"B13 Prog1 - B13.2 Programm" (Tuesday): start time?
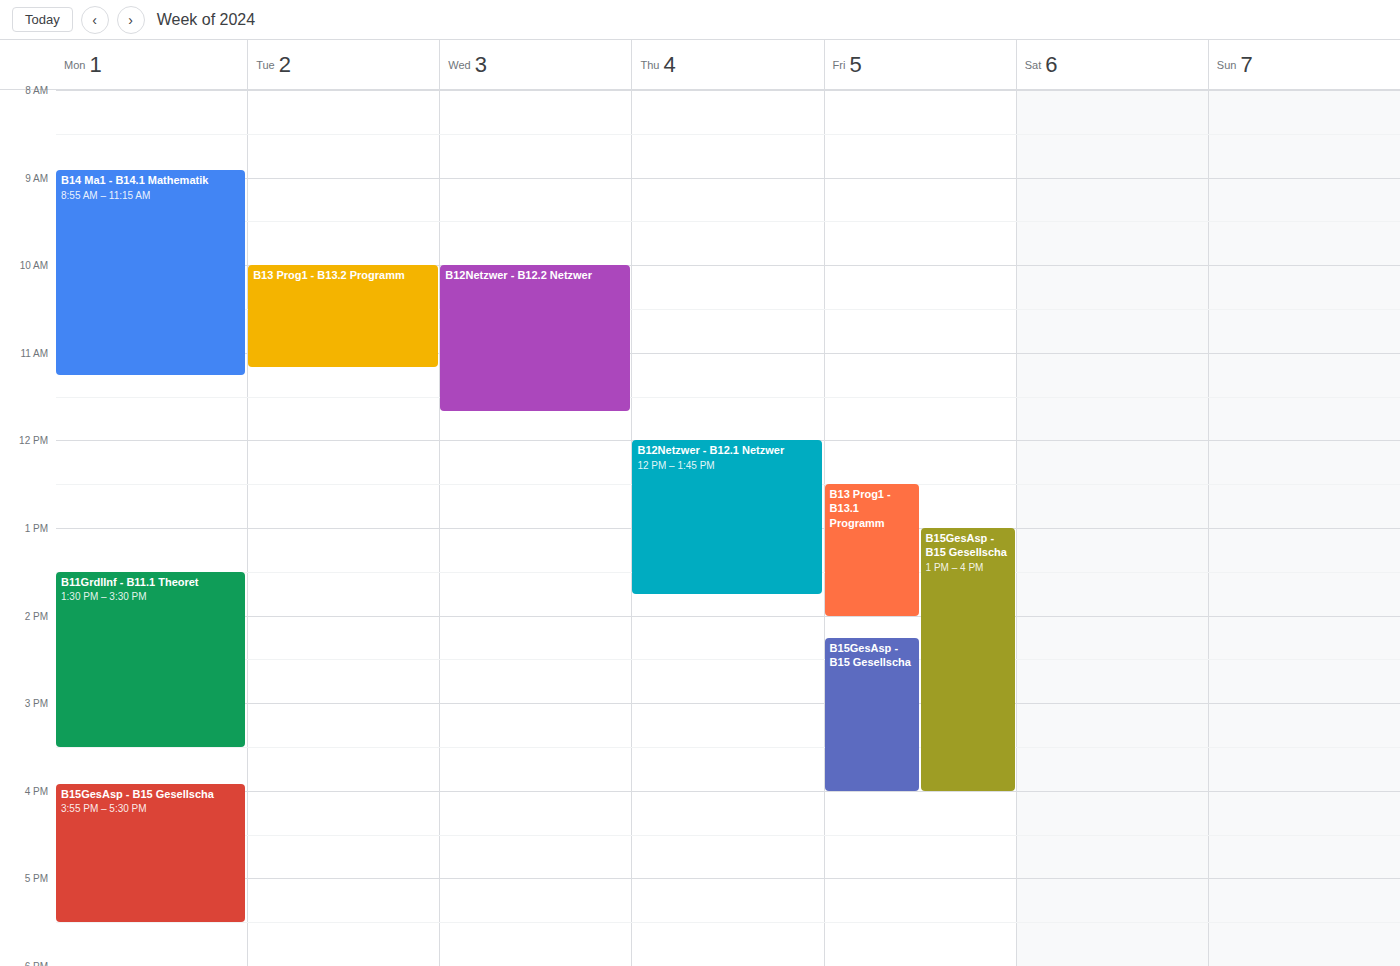
10:00 AM